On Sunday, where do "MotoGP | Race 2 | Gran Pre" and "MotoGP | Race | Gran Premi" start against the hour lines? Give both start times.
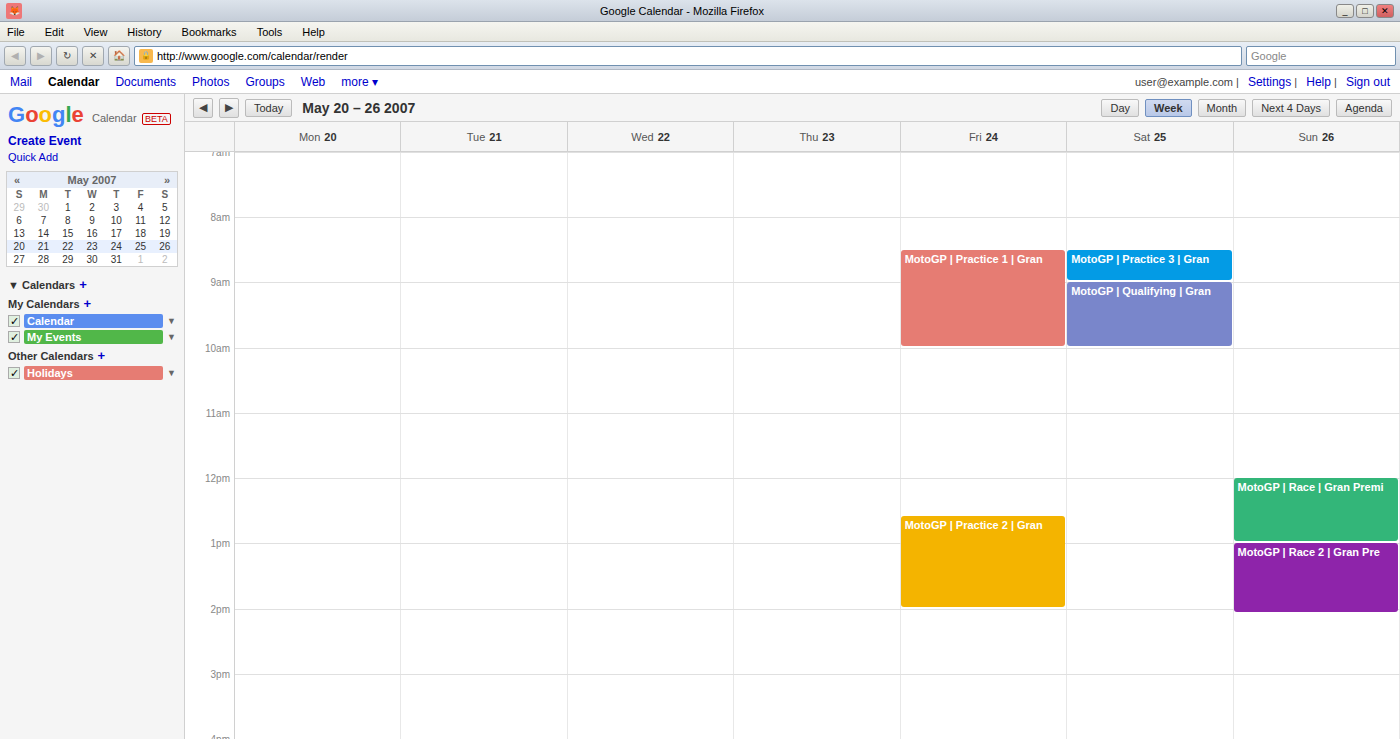
"MotoGP | Race 2 | Gran Pre": 13:00, exactly on the 13:00 line. "MotoGP | Race | Gran Premi": 12:00, exactly on the 12:00 line.